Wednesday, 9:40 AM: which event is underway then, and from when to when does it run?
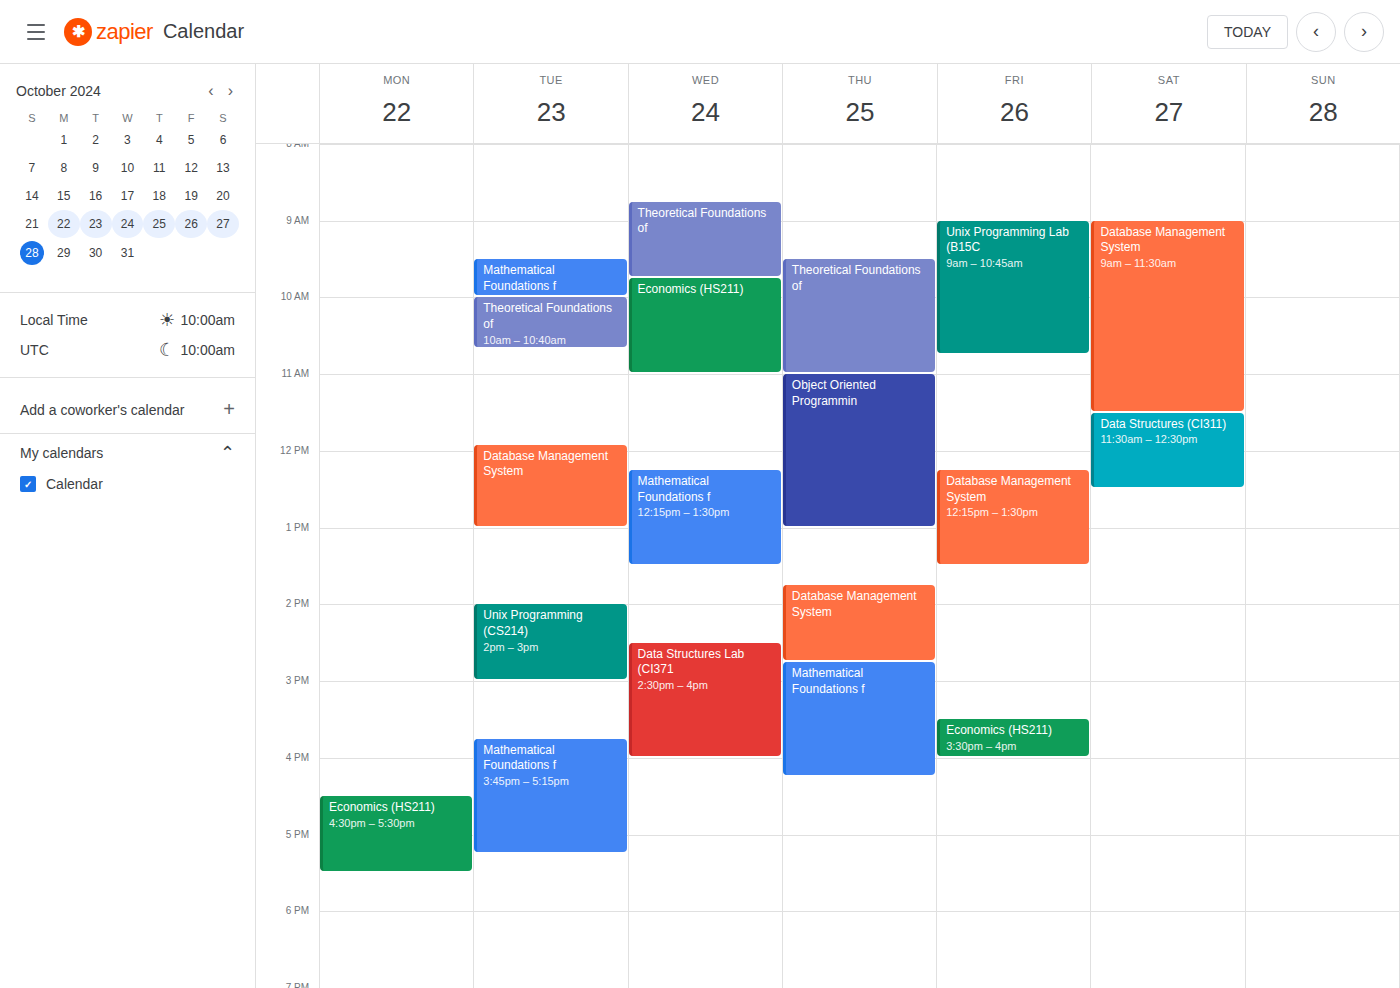
"Theoretical Foundations of", 8:45 AM to 9:45 AM